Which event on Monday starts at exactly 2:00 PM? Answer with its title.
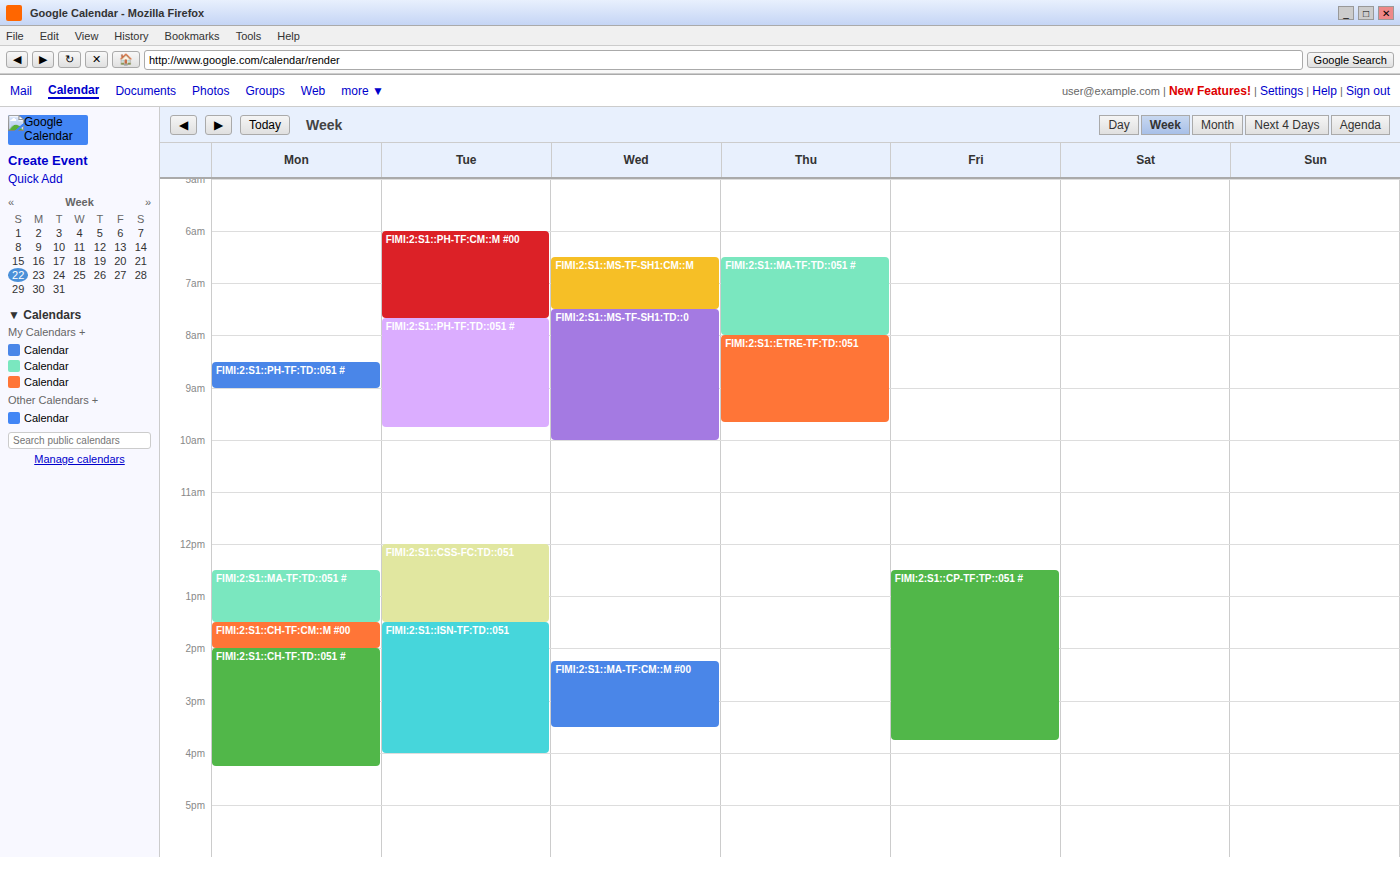
"FIMI:2:S1::CH-TF:TD::051 #"